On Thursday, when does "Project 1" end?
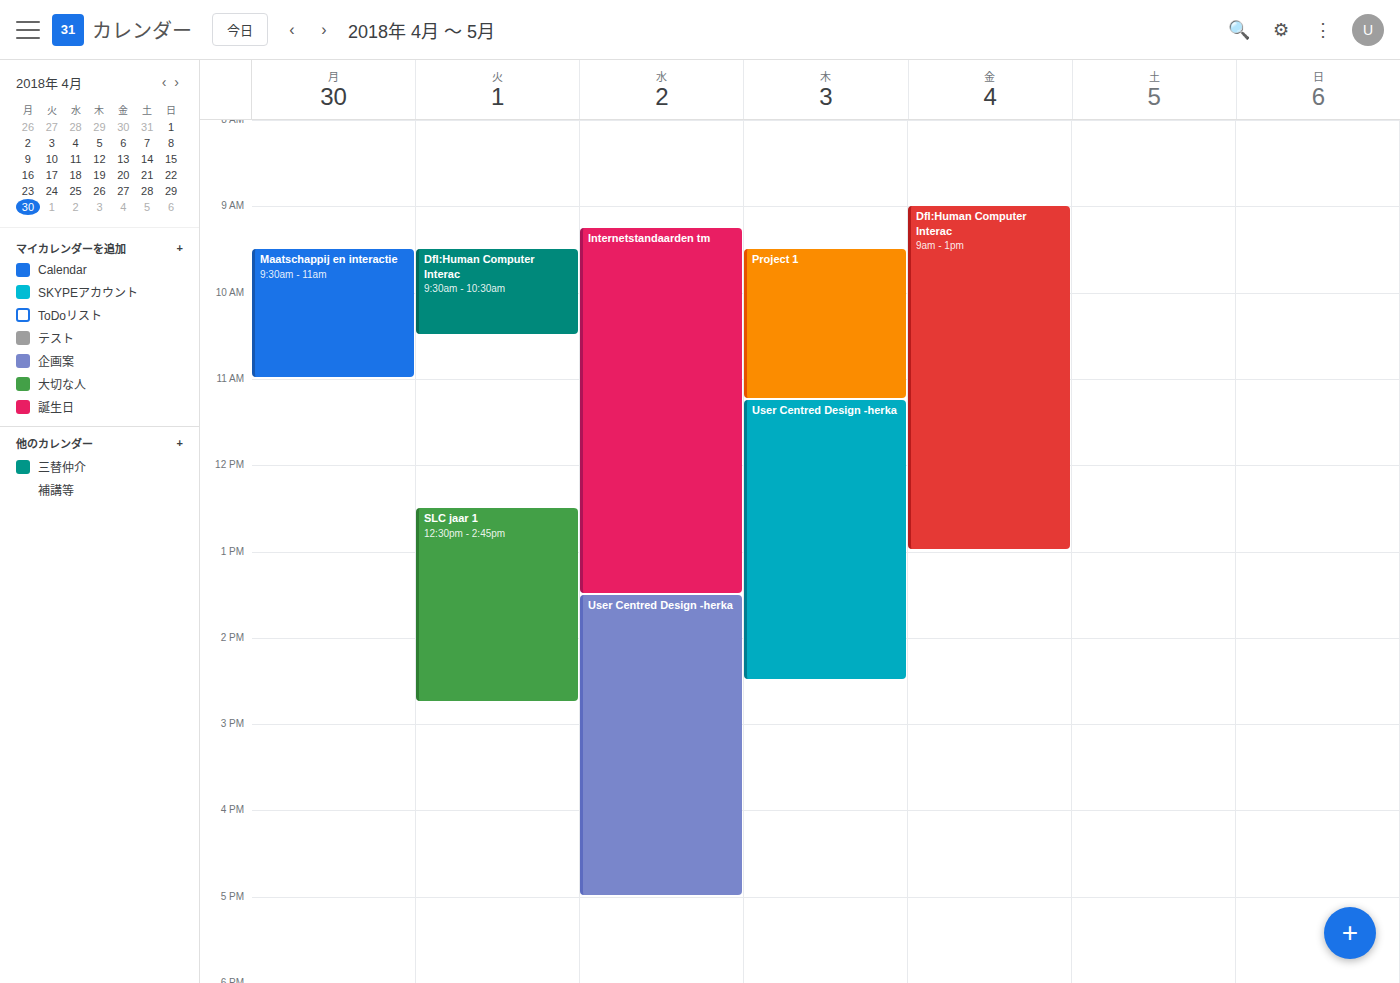
11:15 AM